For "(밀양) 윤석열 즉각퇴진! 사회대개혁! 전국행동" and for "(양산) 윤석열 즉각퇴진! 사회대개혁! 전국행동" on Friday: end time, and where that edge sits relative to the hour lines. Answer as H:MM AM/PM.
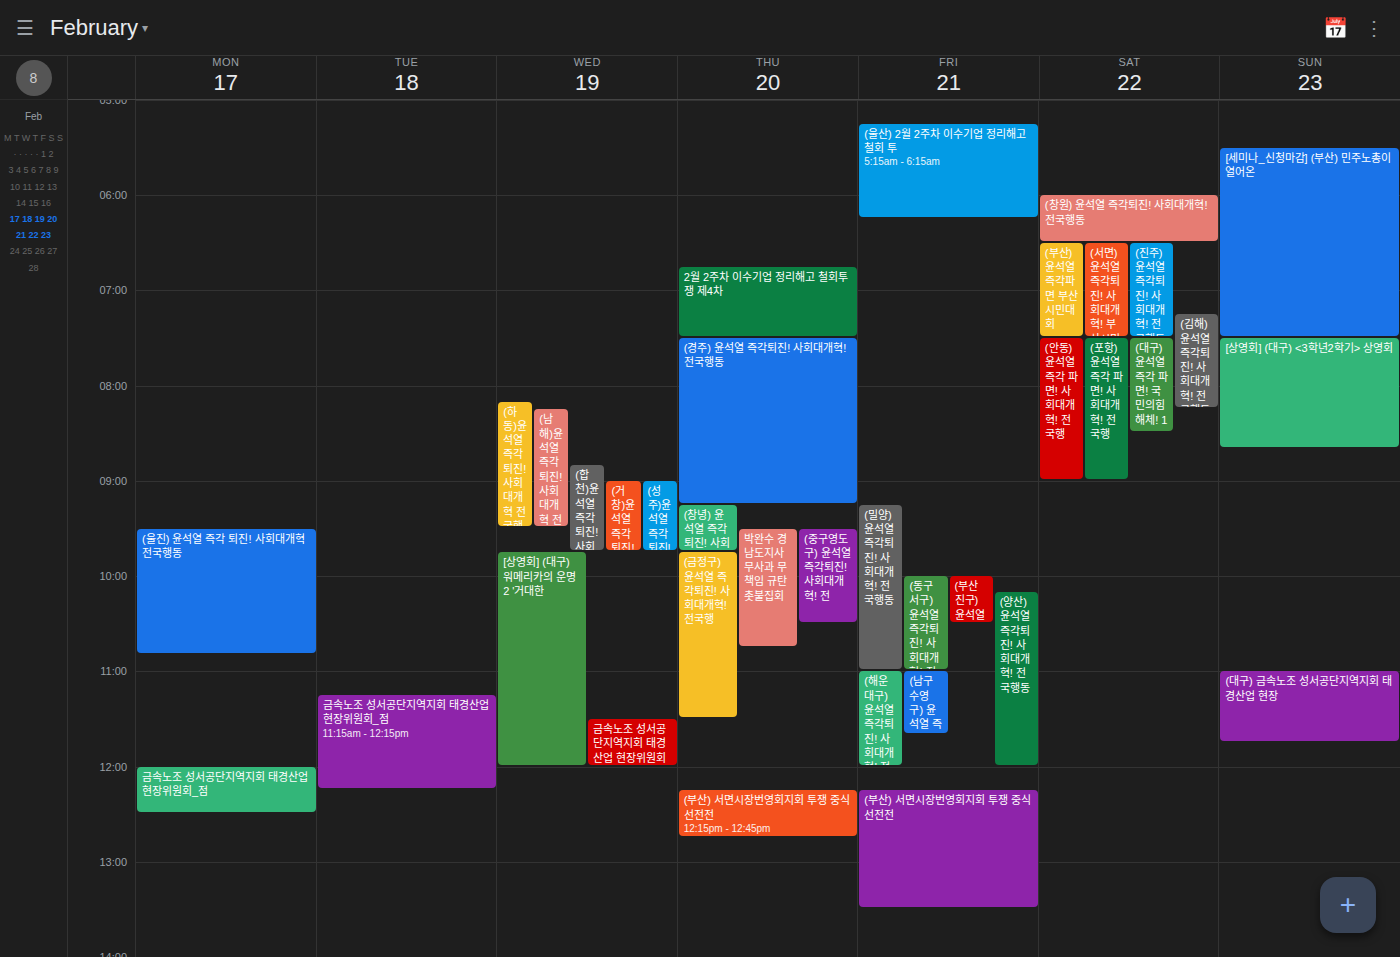
"(밀양) 윤석열 즉각퇴진! 사회대개혁! 전국행동": 11:00 AM, exactly on the 11 AM line. "(양산) 윤석열 즉각퇴진! 사회대개혁! 전국행동": 12:00 PM, exactly on the 12 PM line.